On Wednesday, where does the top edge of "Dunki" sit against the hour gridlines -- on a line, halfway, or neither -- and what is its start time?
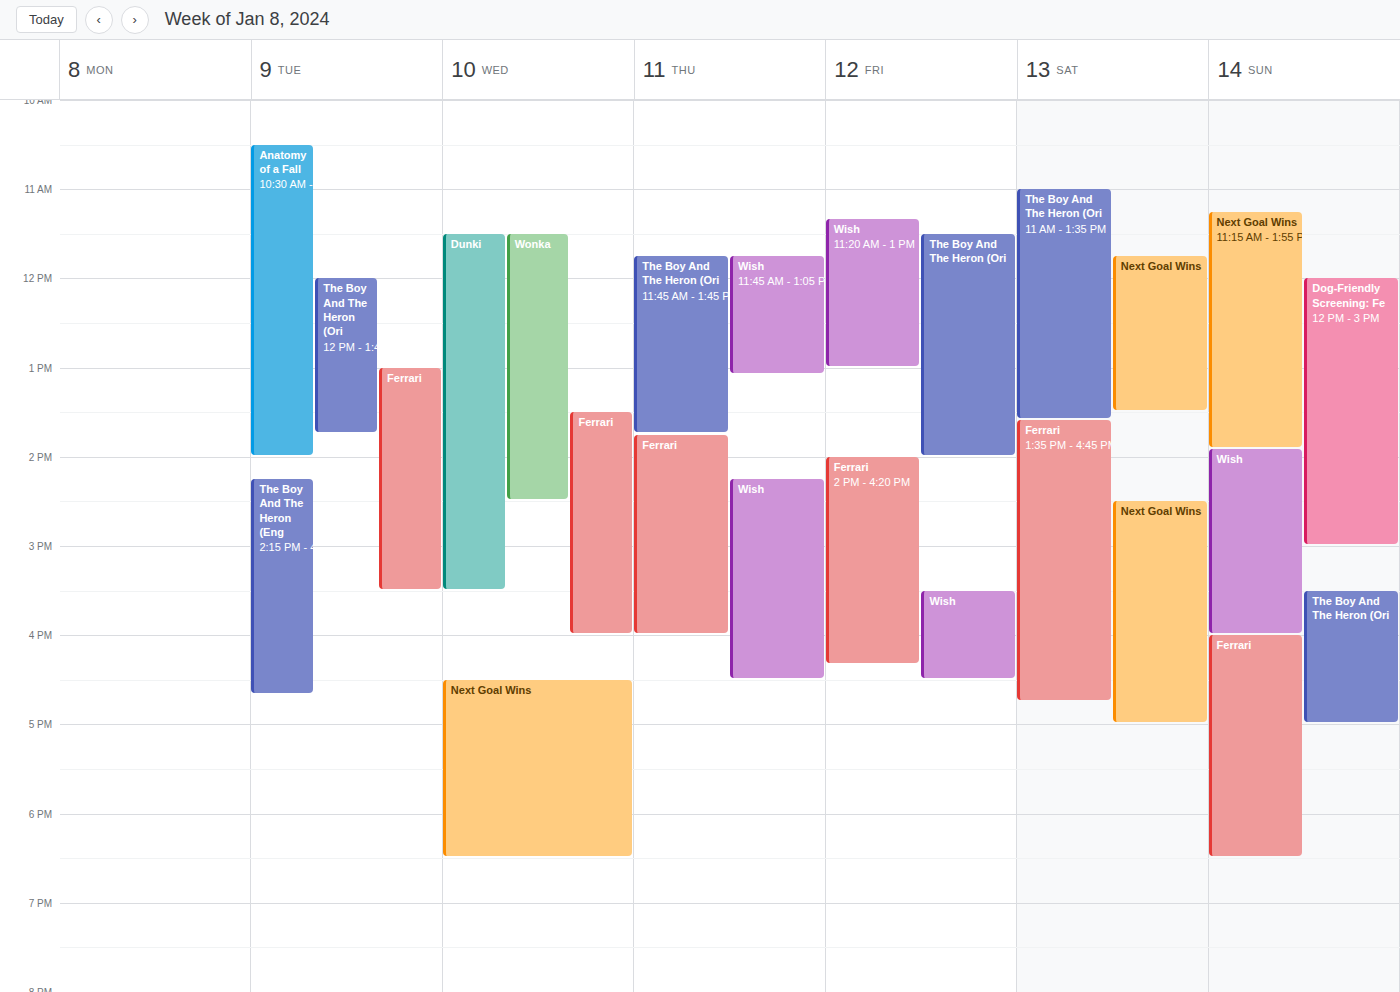
11:30 AM -- halfway between the 11 AM and 12 PM lines.